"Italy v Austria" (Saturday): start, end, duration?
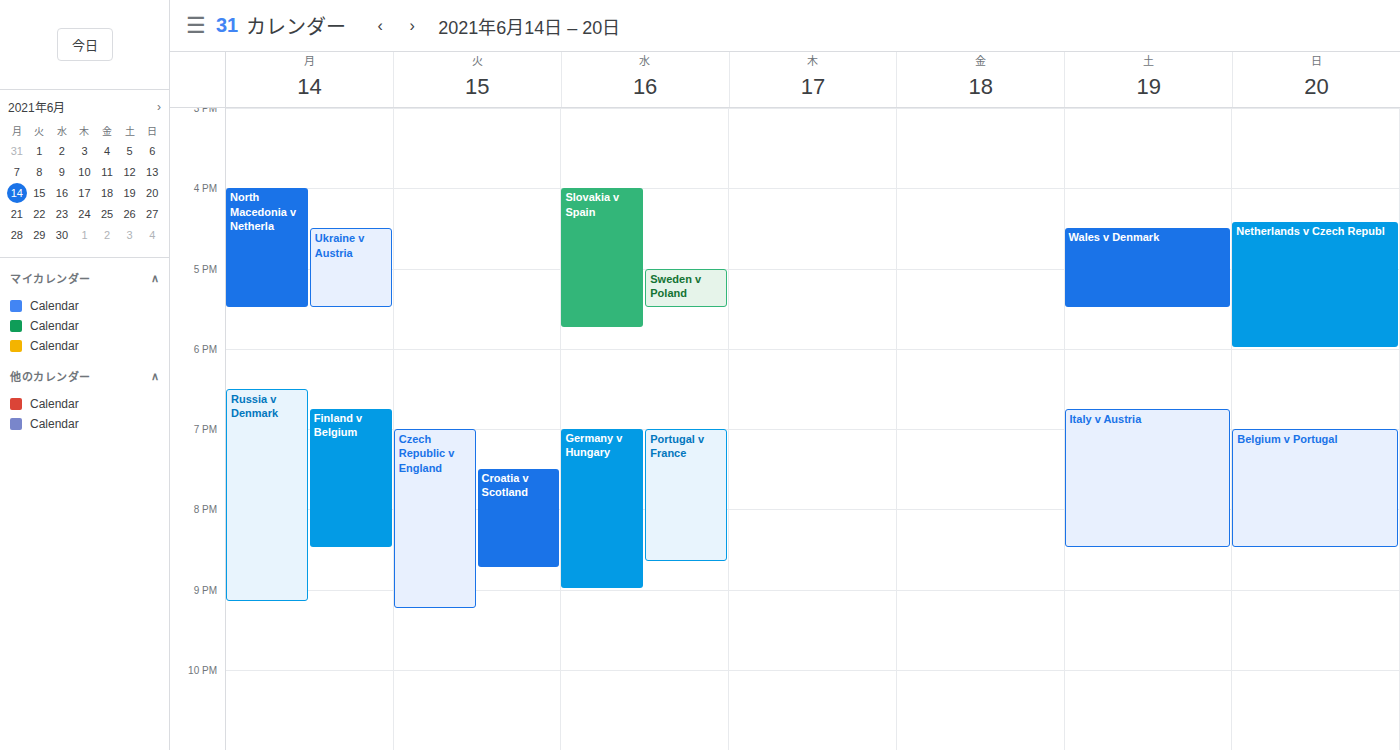
6:45 PM to 8:30 PM, 1 hour 45 minutes